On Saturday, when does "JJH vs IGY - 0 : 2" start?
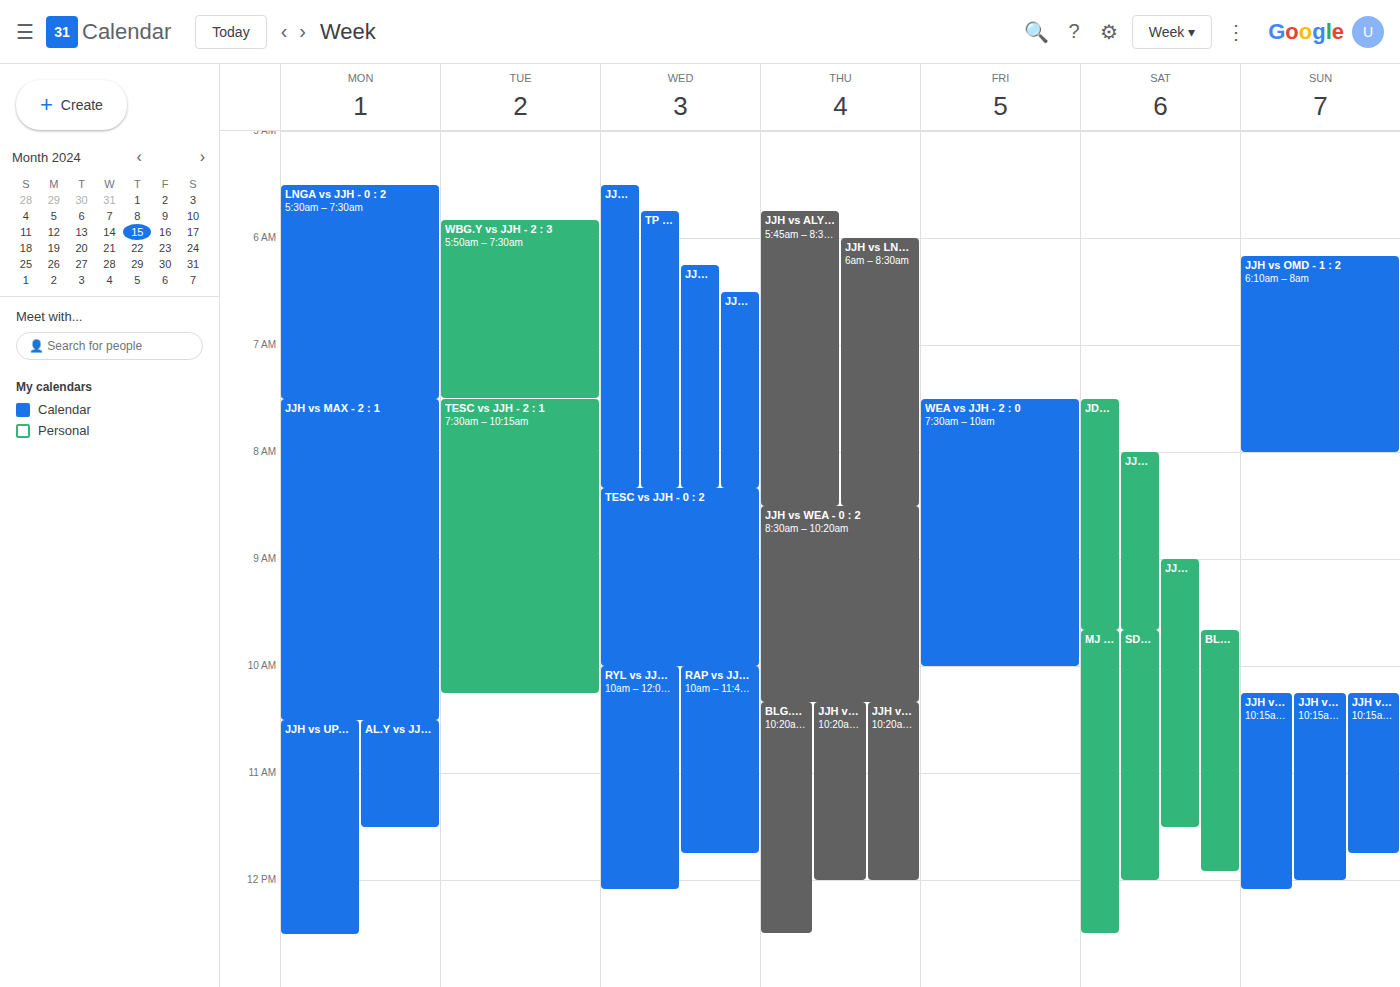
8:00 AM